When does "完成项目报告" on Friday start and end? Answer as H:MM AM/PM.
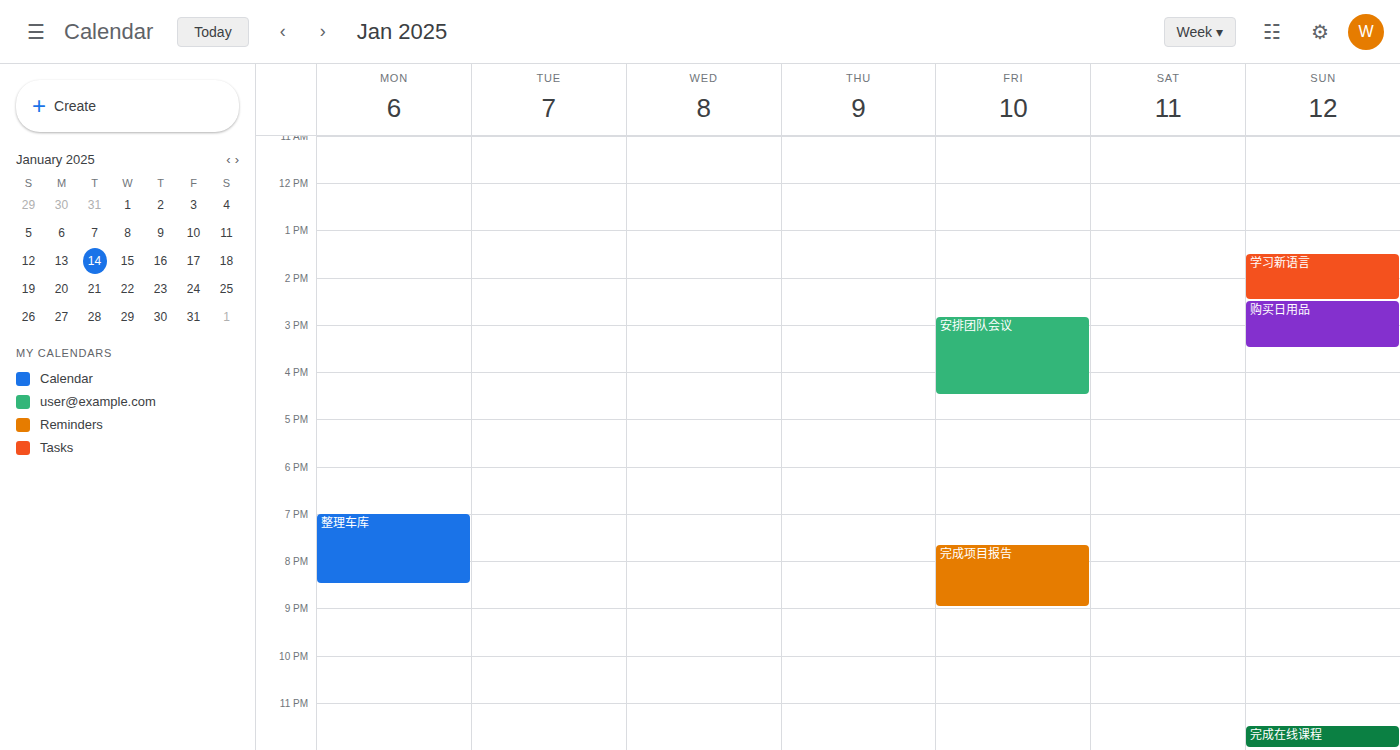
7:40 PM to 9:00 PM